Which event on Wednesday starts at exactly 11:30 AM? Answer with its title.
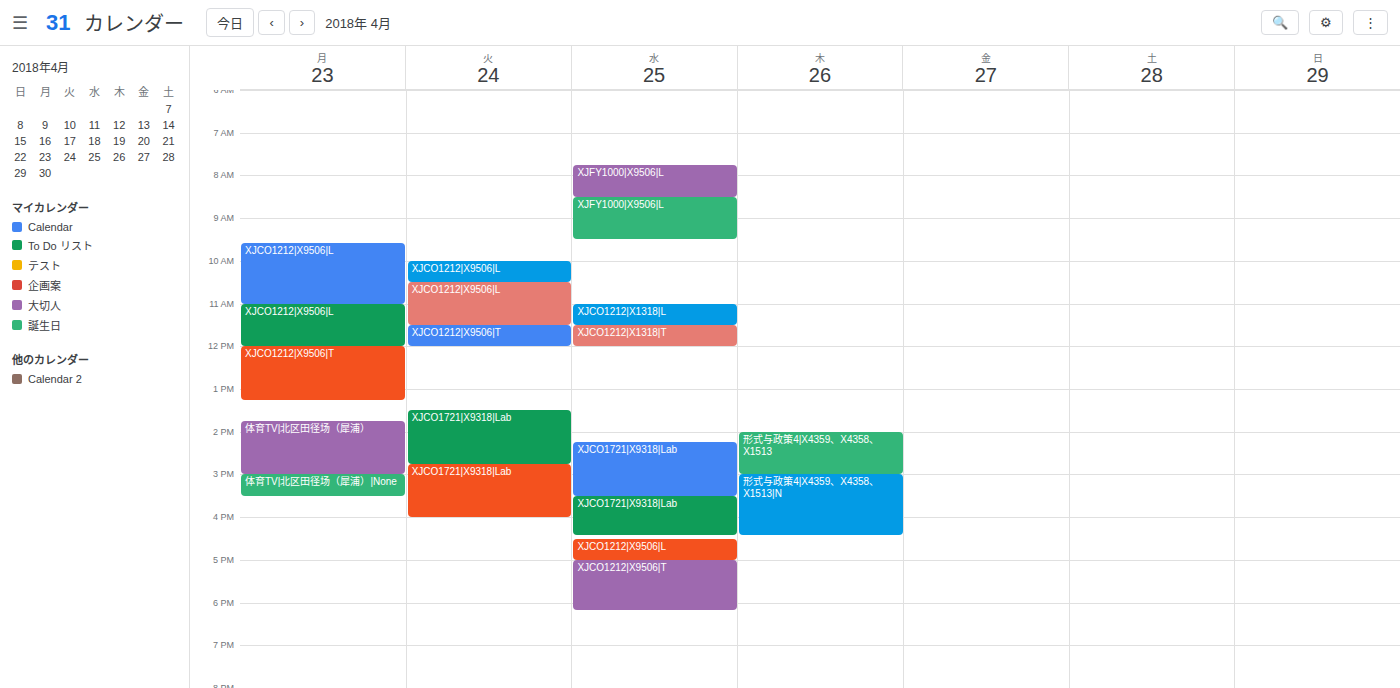
"XJCO1212|X1318|T"